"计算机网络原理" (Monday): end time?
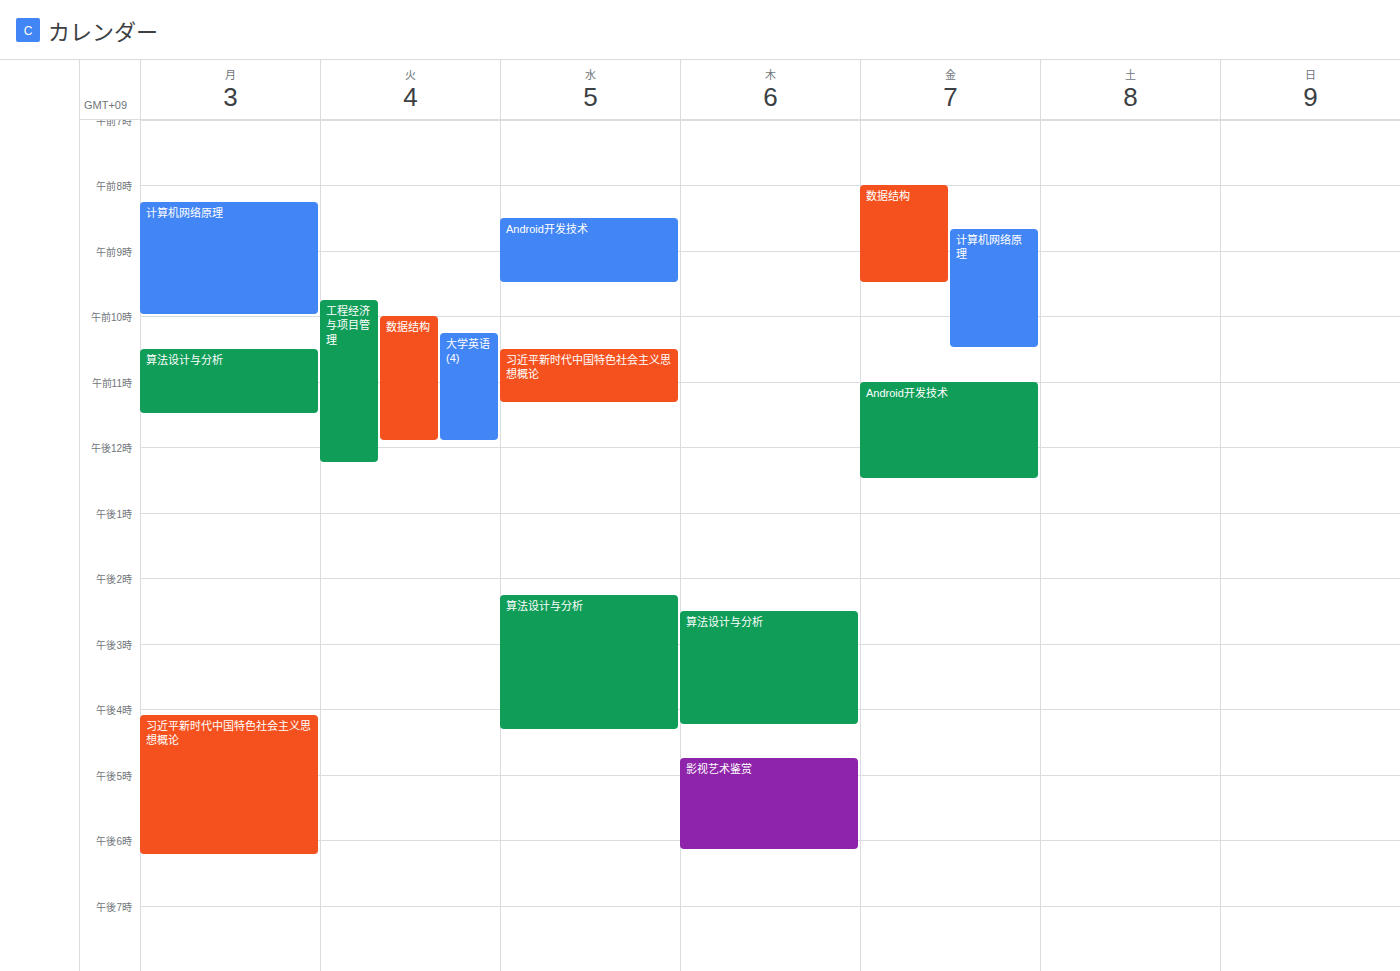
10:00 AM